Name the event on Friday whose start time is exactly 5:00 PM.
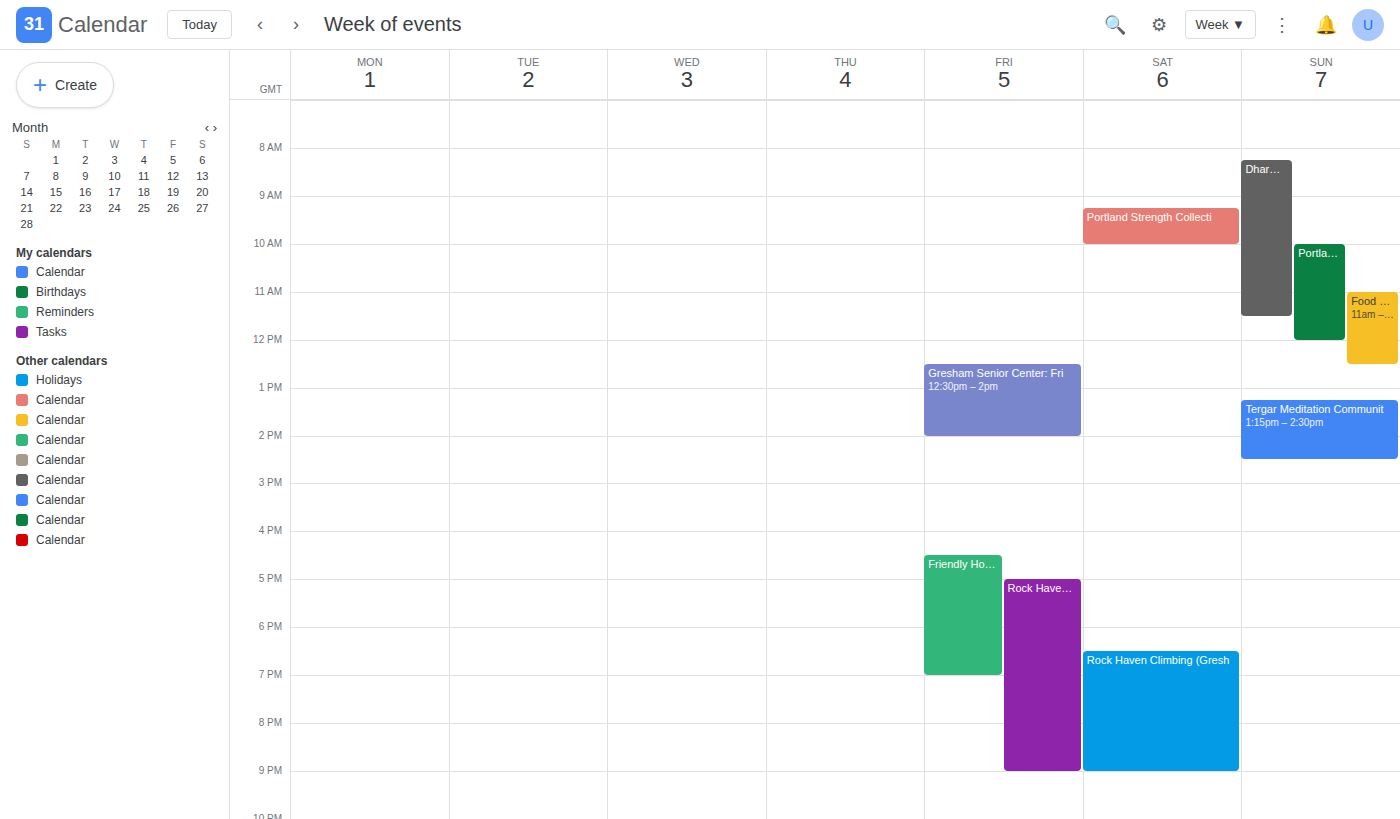
"Rock Haven Climbing (Gresh"